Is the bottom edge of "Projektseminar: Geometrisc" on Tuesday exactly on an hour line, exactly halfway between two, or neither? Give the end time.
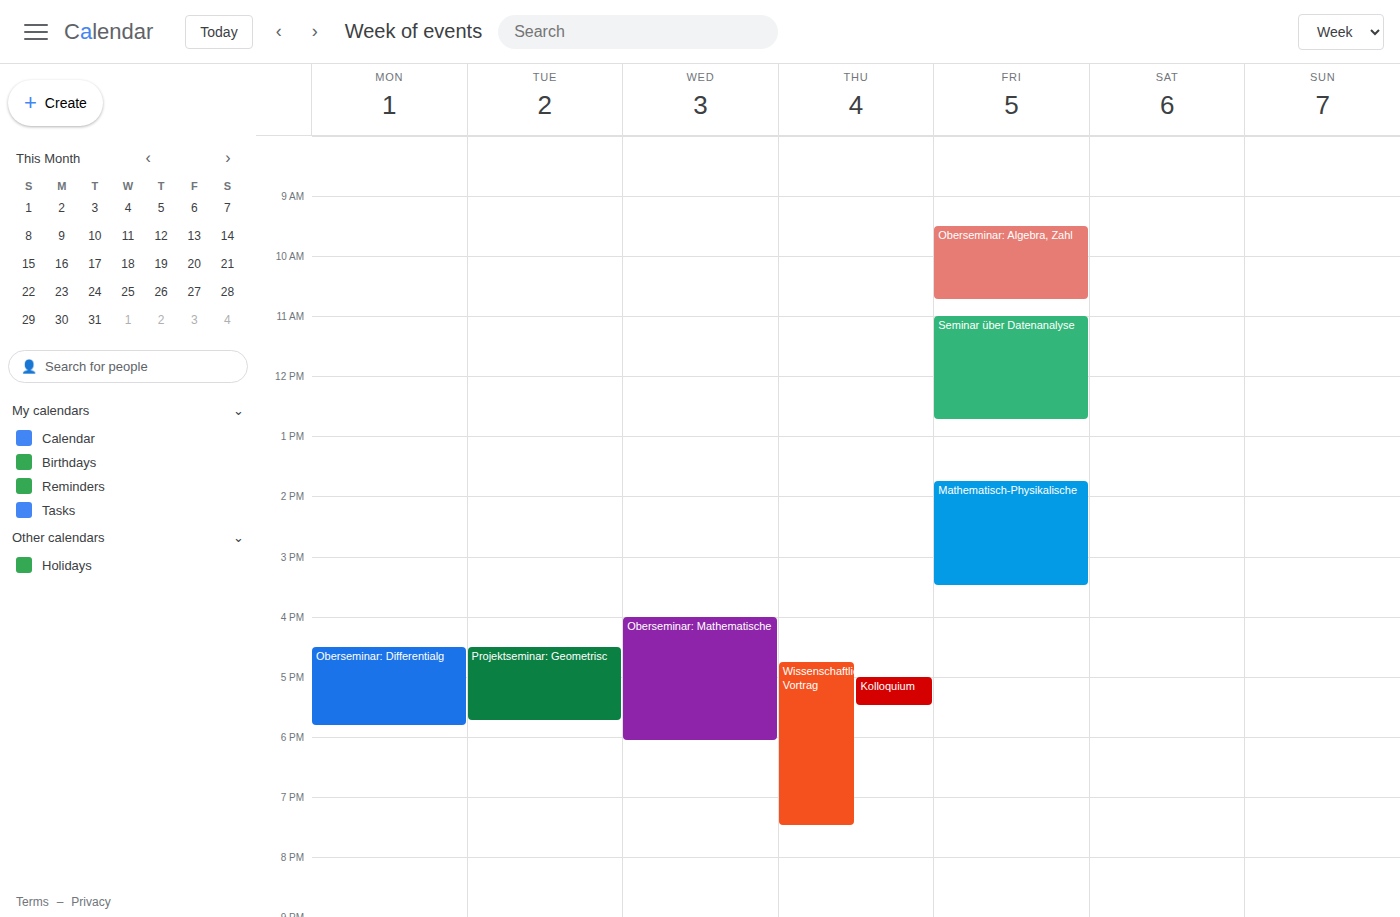
17:45 -- neither: three quarters of the way from the 17:00 line to the 18:00 line.